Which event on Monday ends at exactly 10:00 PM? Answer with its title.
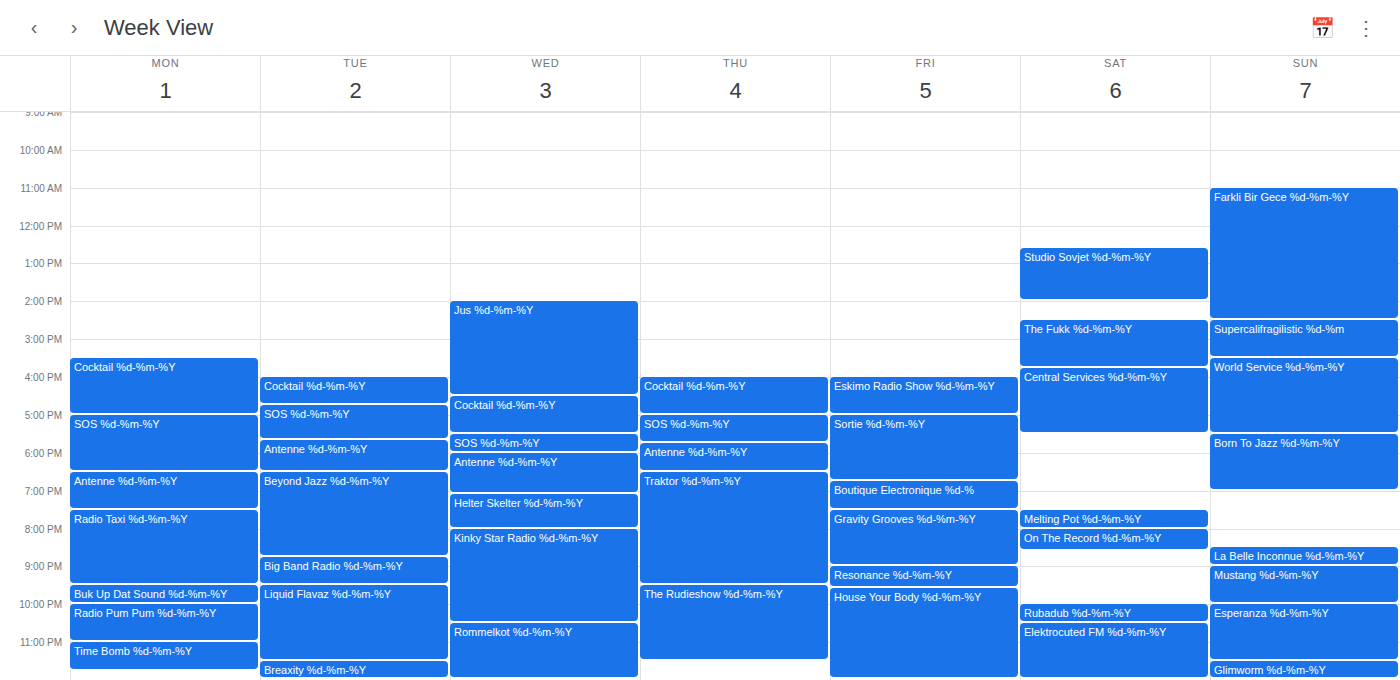
"Buk Up Dat Sound %d-%m-%Y"